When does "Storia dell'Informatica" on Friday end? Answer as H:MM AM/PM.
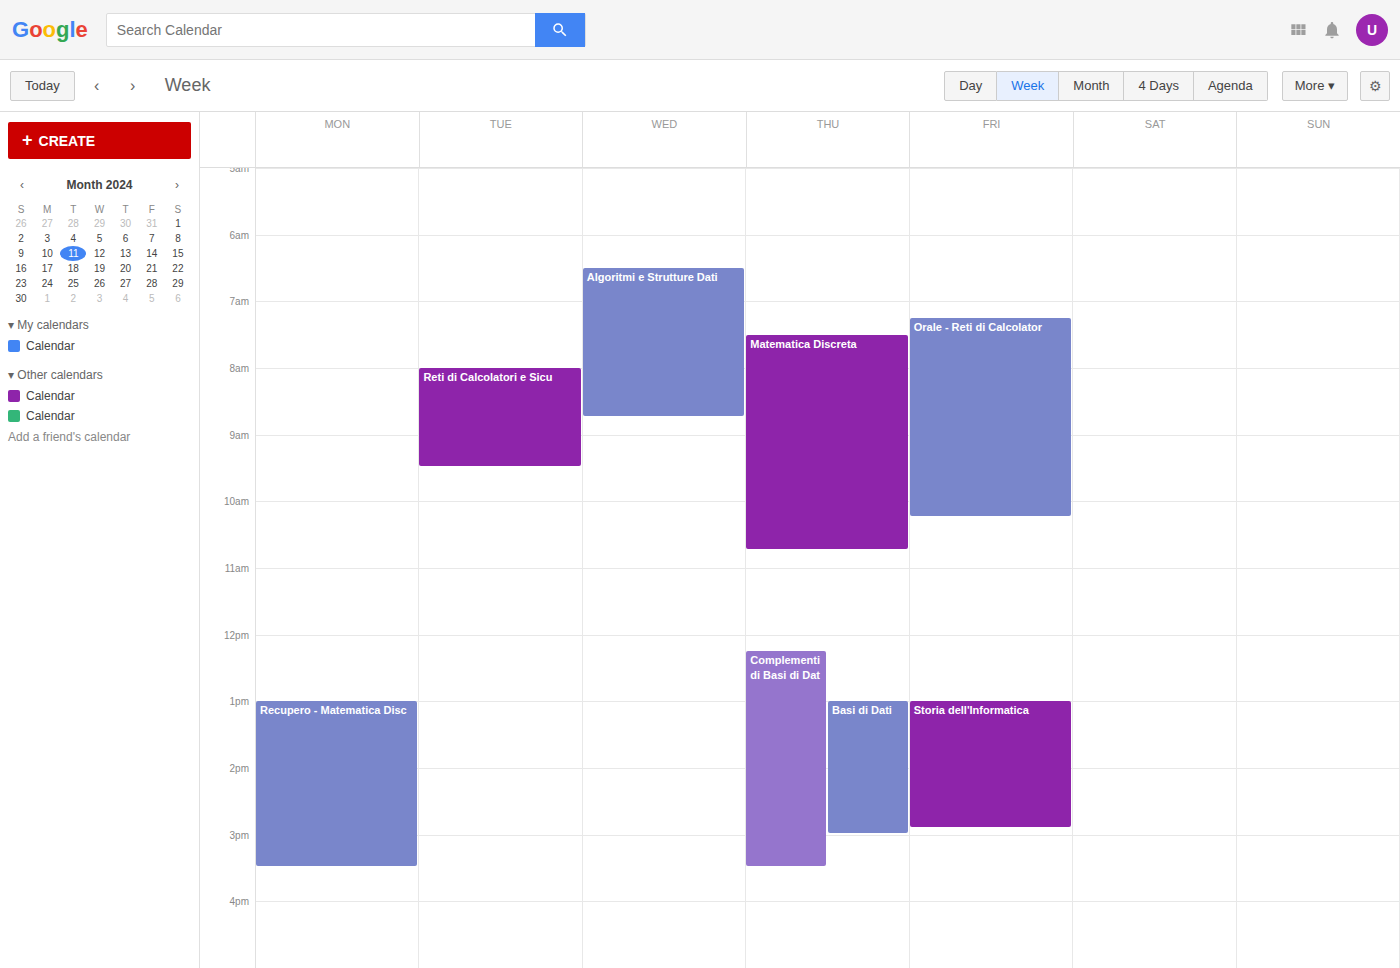
2:55 PM